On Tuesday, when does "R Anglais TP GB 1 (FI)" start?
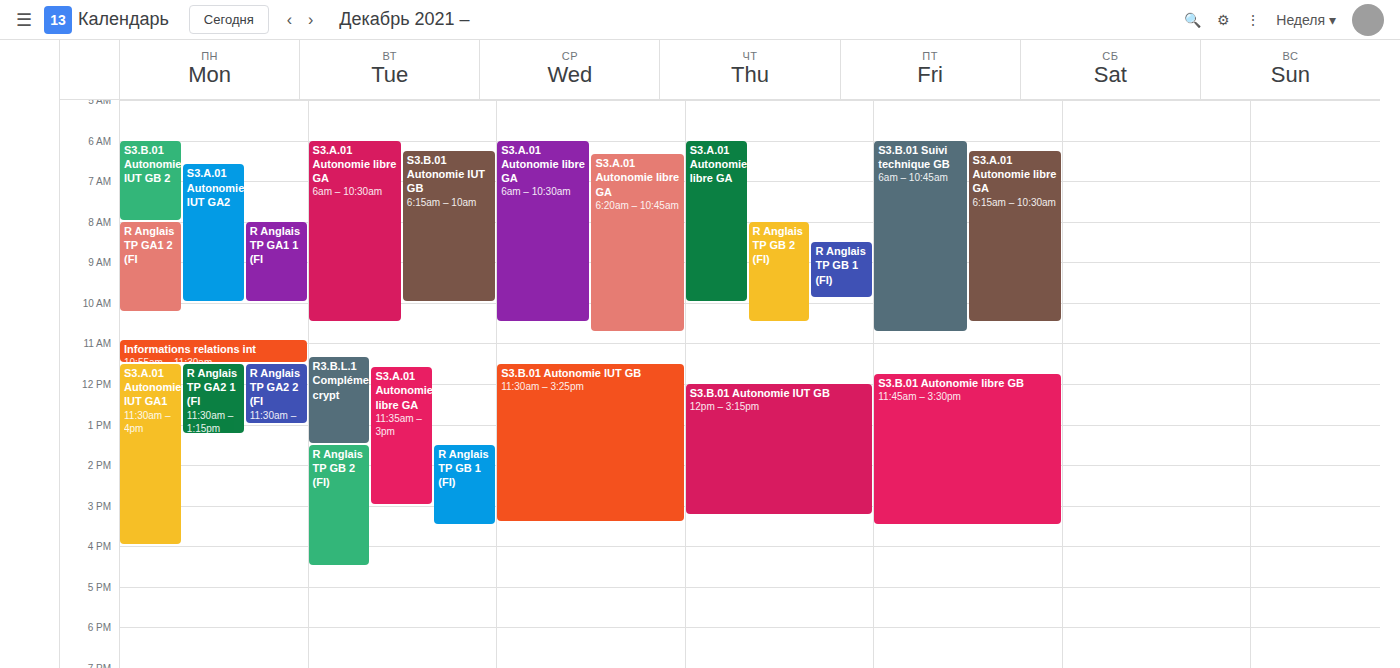
1:30 PM